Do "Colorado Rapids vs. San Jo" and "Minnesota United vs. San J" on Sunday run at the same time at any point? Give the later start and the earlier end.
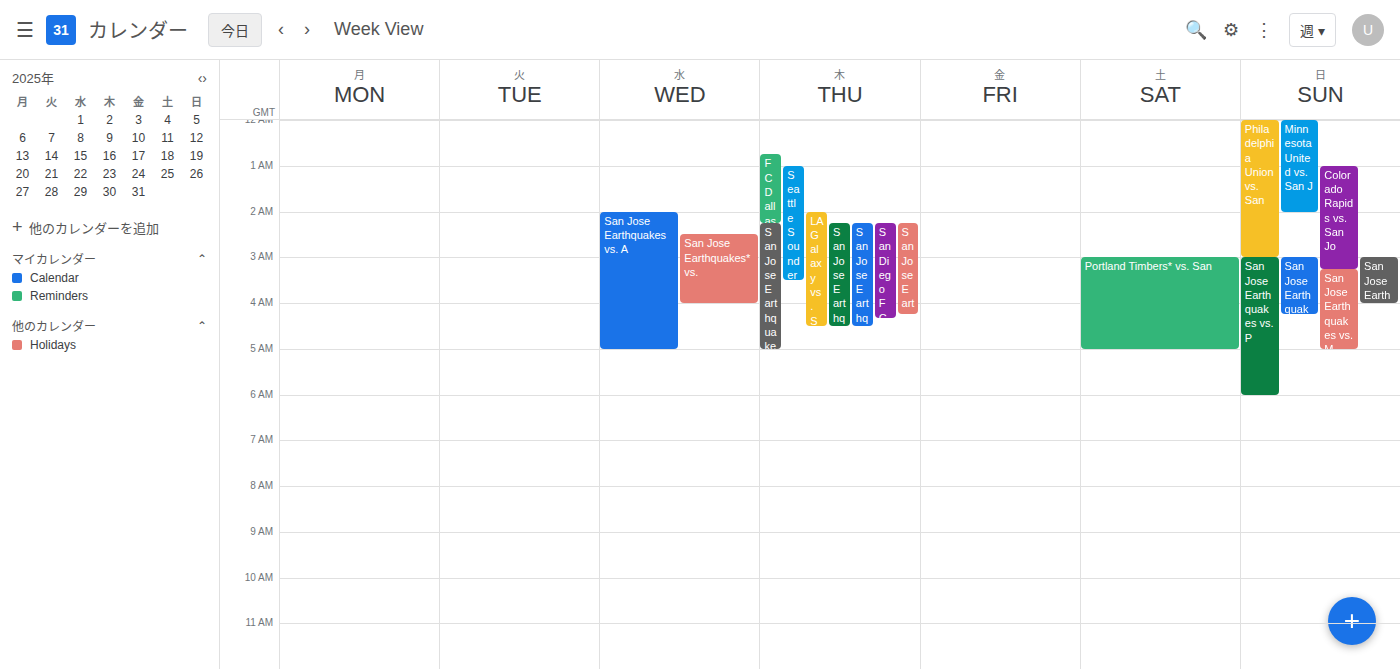
"Colorado Rapids vs. San Jo" starts at 1:00 AM, before "Minnesota United vs. San J" ends at 2:00 AM -- they overlap.